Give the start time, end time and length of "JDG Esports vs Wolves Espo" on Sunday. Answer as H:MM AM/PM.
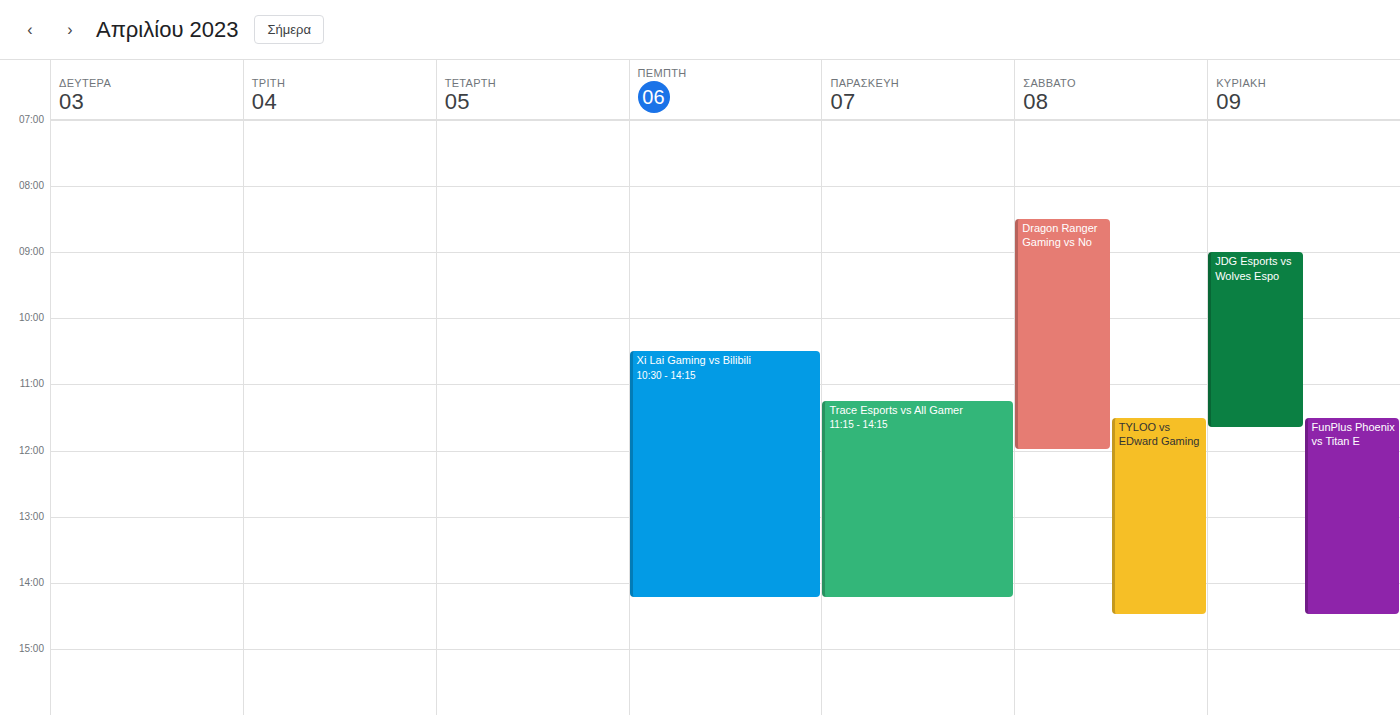
9:00 AM to 11:40 AM, 2 hours 40 minutes